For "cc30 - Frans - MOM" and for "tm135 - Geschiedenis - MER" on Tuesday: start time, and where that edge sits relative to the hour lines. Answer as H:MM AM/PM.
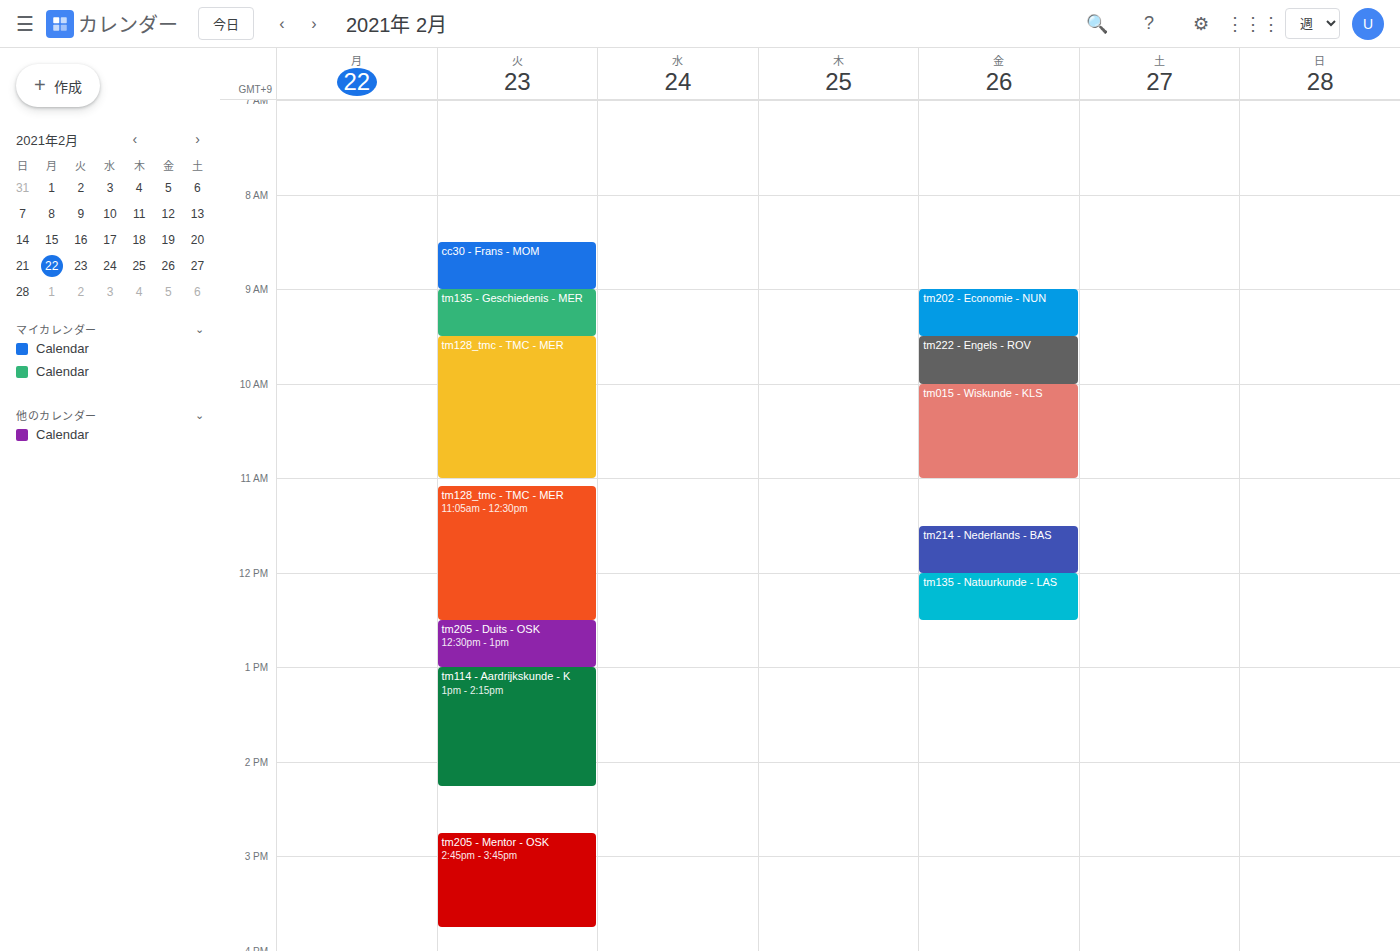
"cc30 - Frans - MOM": 8:30 AM, halfway between the 8 AM and 9 AM lines. "tm135 - Geschiedenis - MER": 9:00 AM, exactly on the 9 AM line.